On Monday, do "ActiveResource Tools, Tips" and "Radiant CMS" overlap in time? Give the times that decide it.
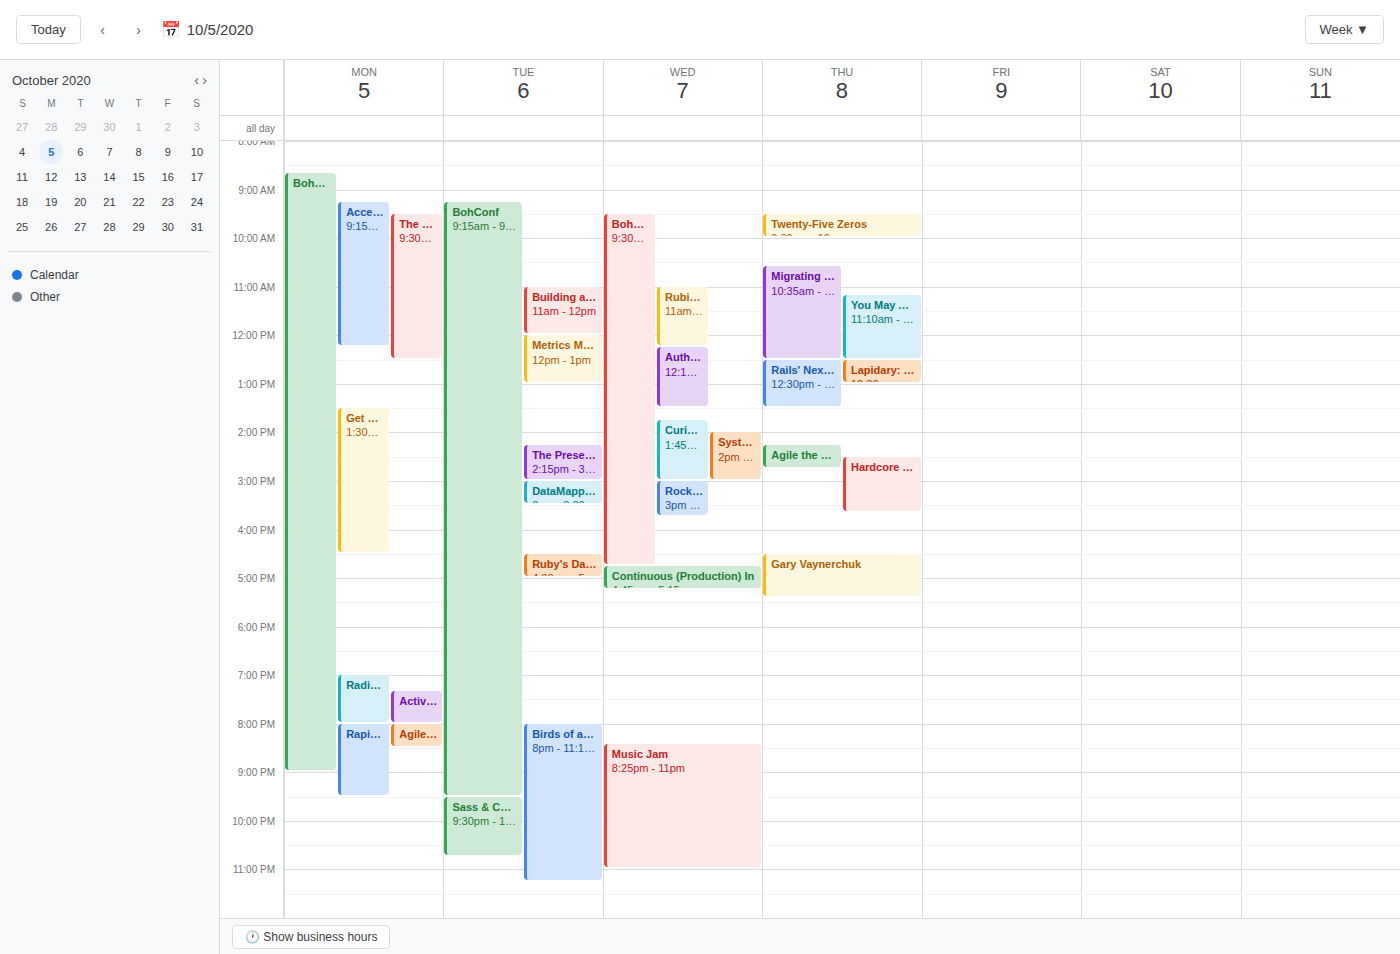
"ActiveResource Tools, Tips" runs 19:20 to 20:00, inside "Radiant CMS" -- they overlap.